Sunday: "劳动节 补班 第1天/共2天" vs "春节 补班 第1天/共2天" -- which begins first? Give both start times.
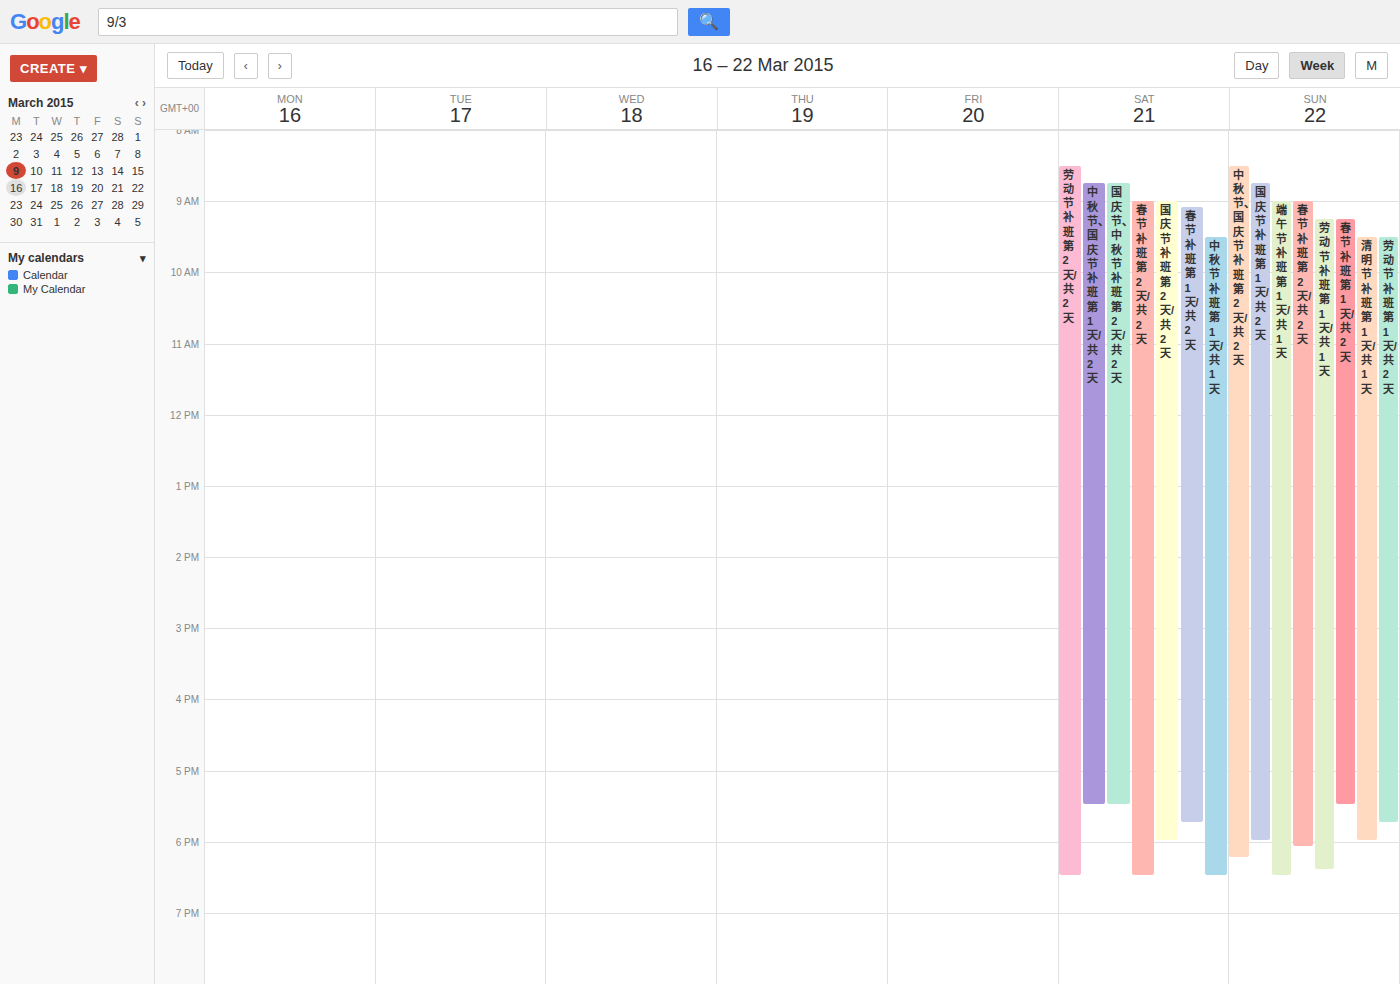
"春节 补班 第1天/共2天" 09:15; "劳动节 补班 第1天/共2天" 09:30.